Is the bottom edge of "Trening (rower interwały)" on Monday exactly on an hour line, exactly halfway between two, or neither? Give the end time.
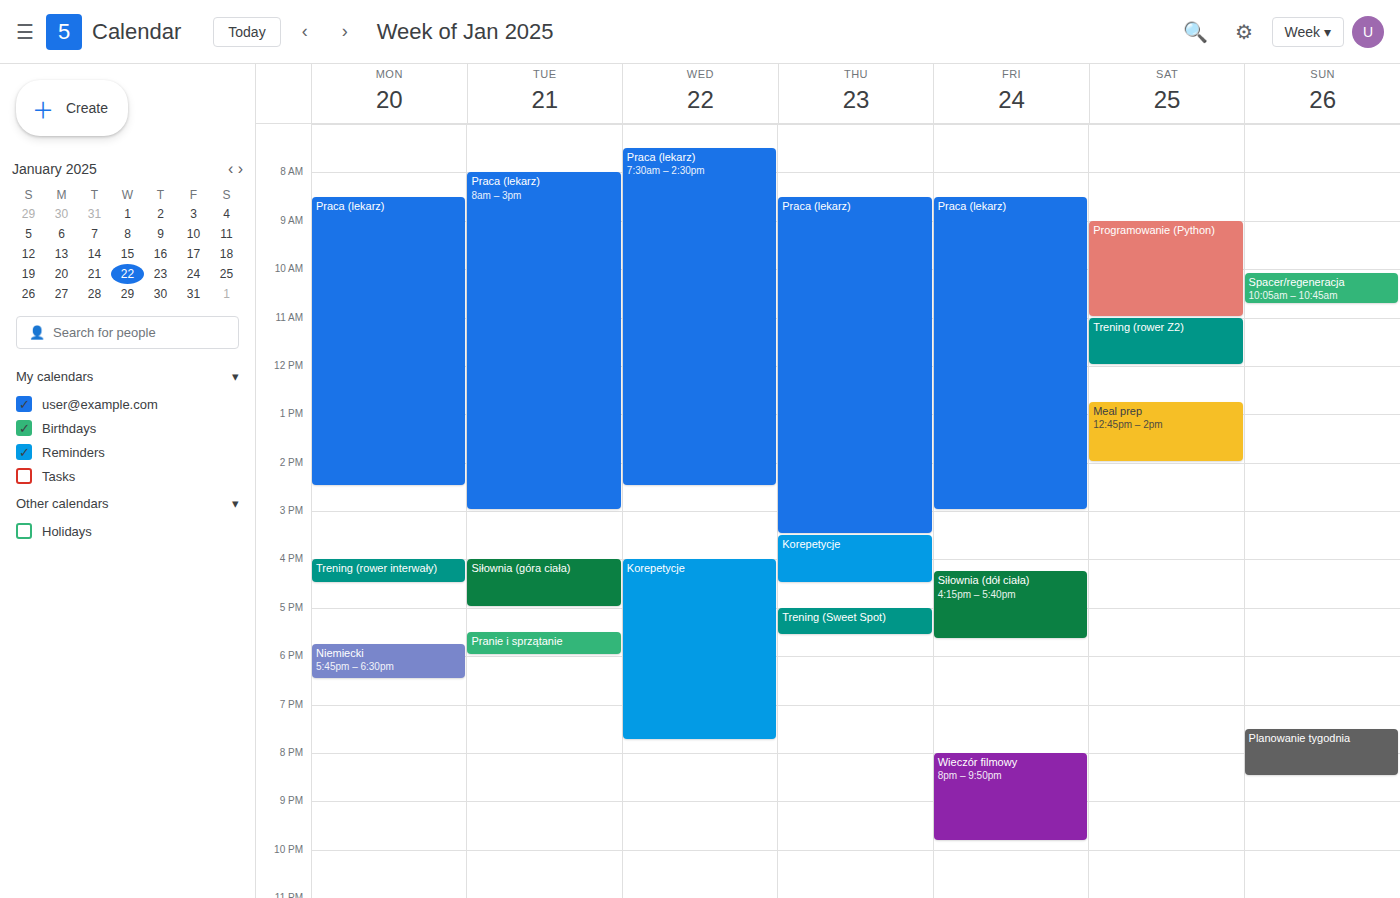
4:30 PM -- halfway between the 4 PM and 5 PM lines.